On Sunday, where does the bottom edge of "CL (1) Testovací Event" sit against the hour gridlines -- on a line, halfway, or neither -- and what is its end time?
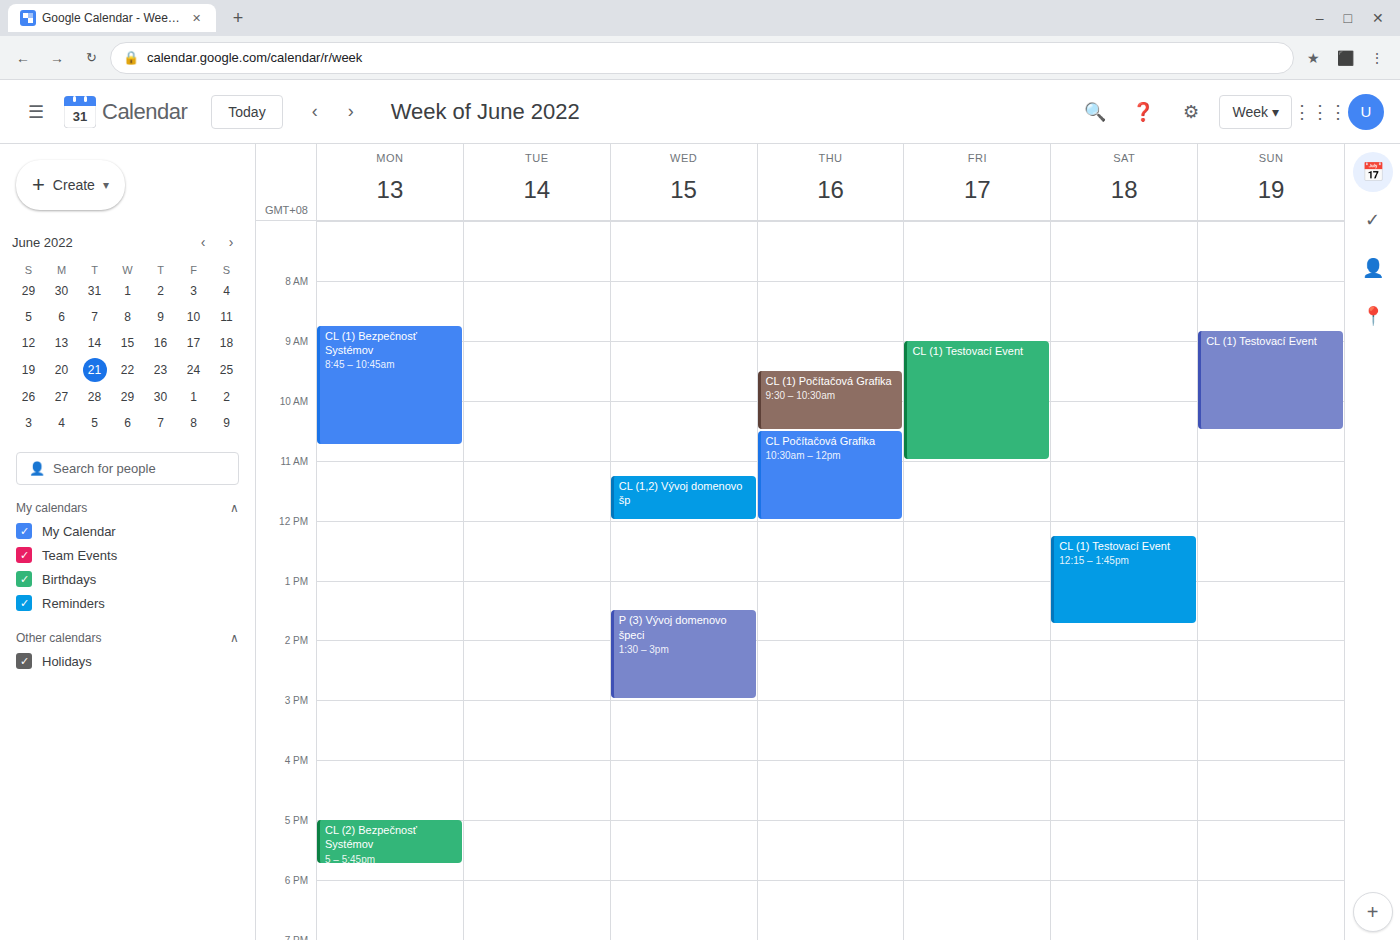
10:30 AM -- halfway between the 10 AM and 11 AM lines.